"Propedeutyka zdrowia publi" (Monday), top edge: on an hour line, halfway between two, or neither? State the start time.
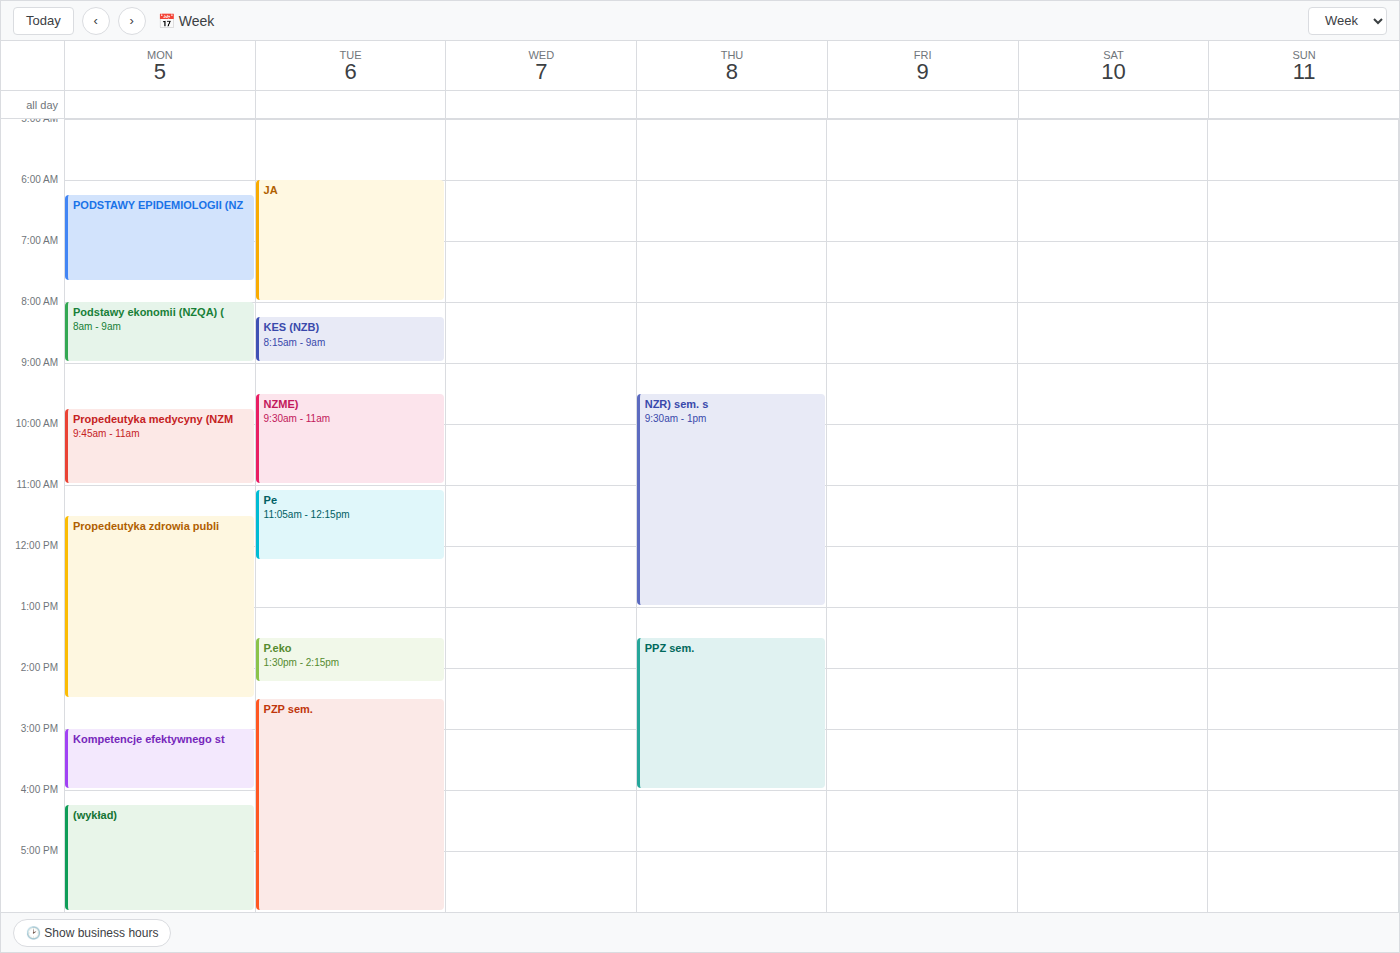
11:30 AM -- halfway between the 11 AM and 12 PM lines.